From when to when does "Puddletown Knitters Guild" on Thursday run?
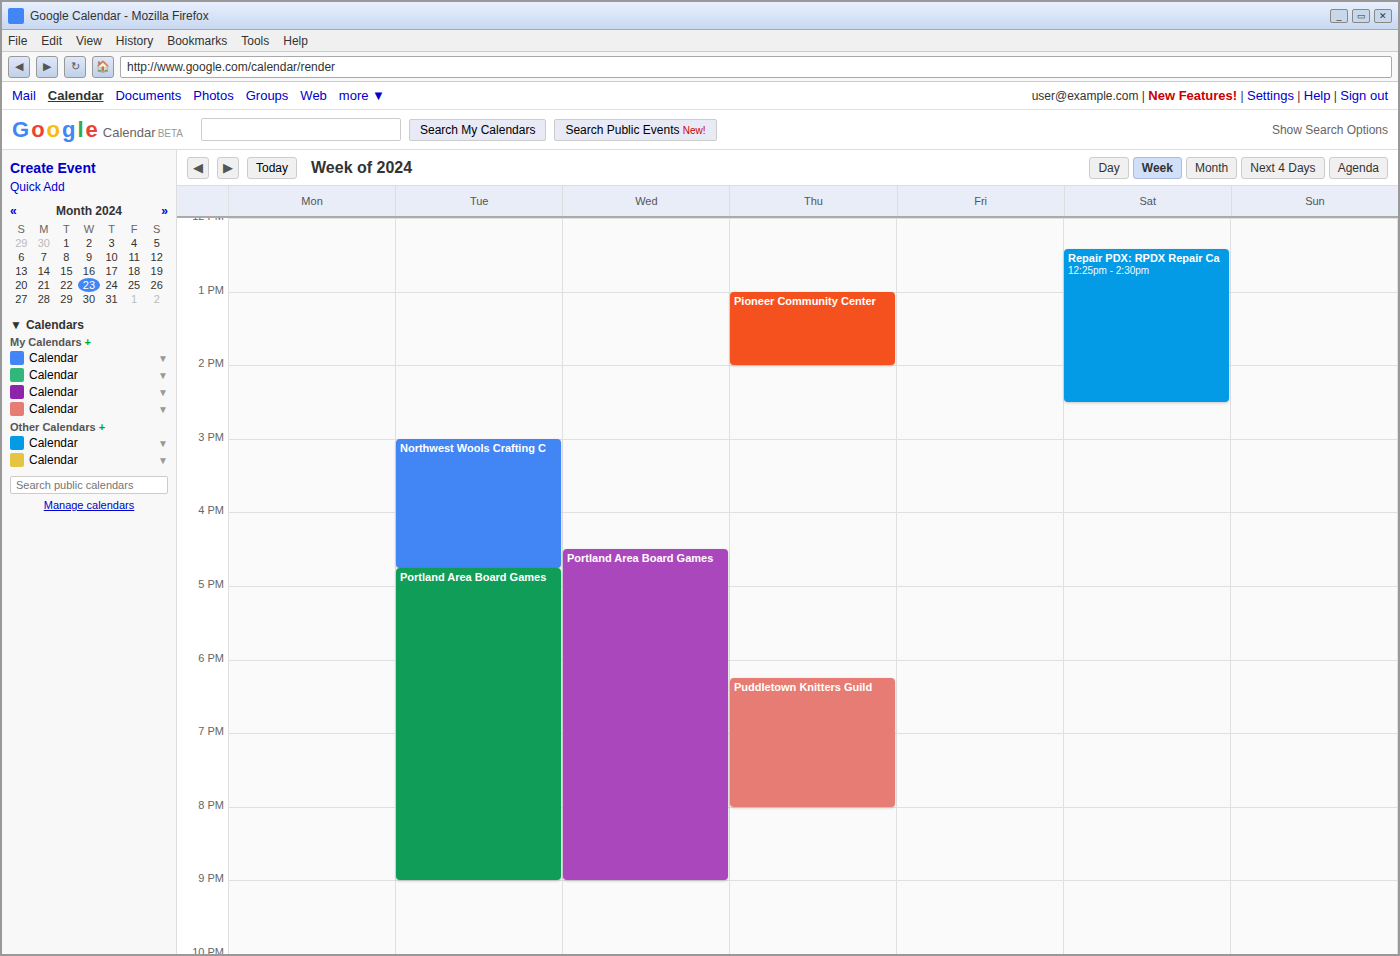
6:15 PM to 8:00 PM